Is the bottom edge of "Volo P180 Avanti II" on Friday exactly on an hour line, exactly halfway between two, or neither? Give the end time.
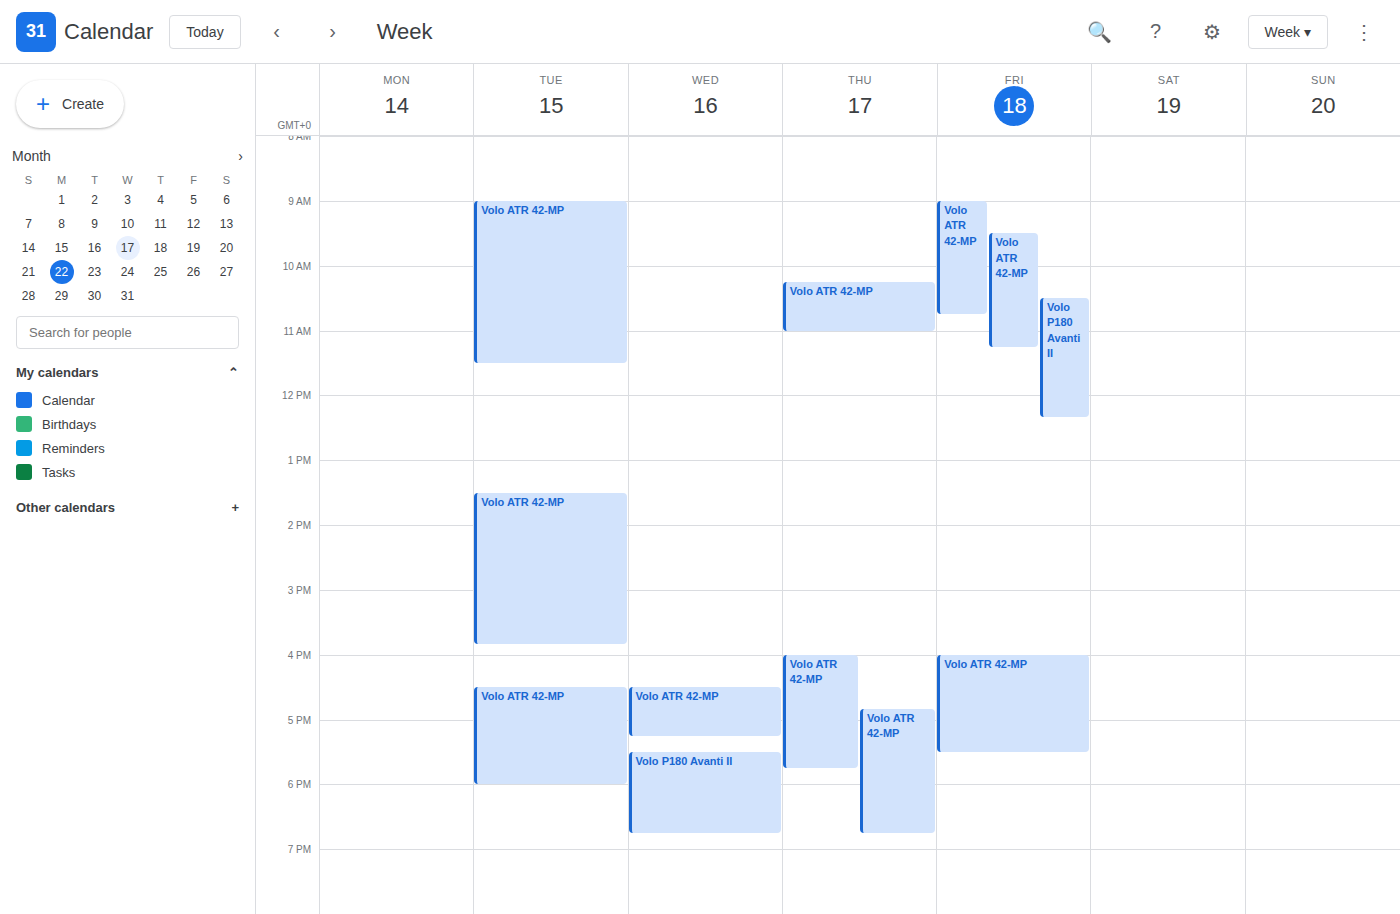
12:20 -- neither: 20 minutes below the 12:00 line and 40 minutes above the 13:00 line.